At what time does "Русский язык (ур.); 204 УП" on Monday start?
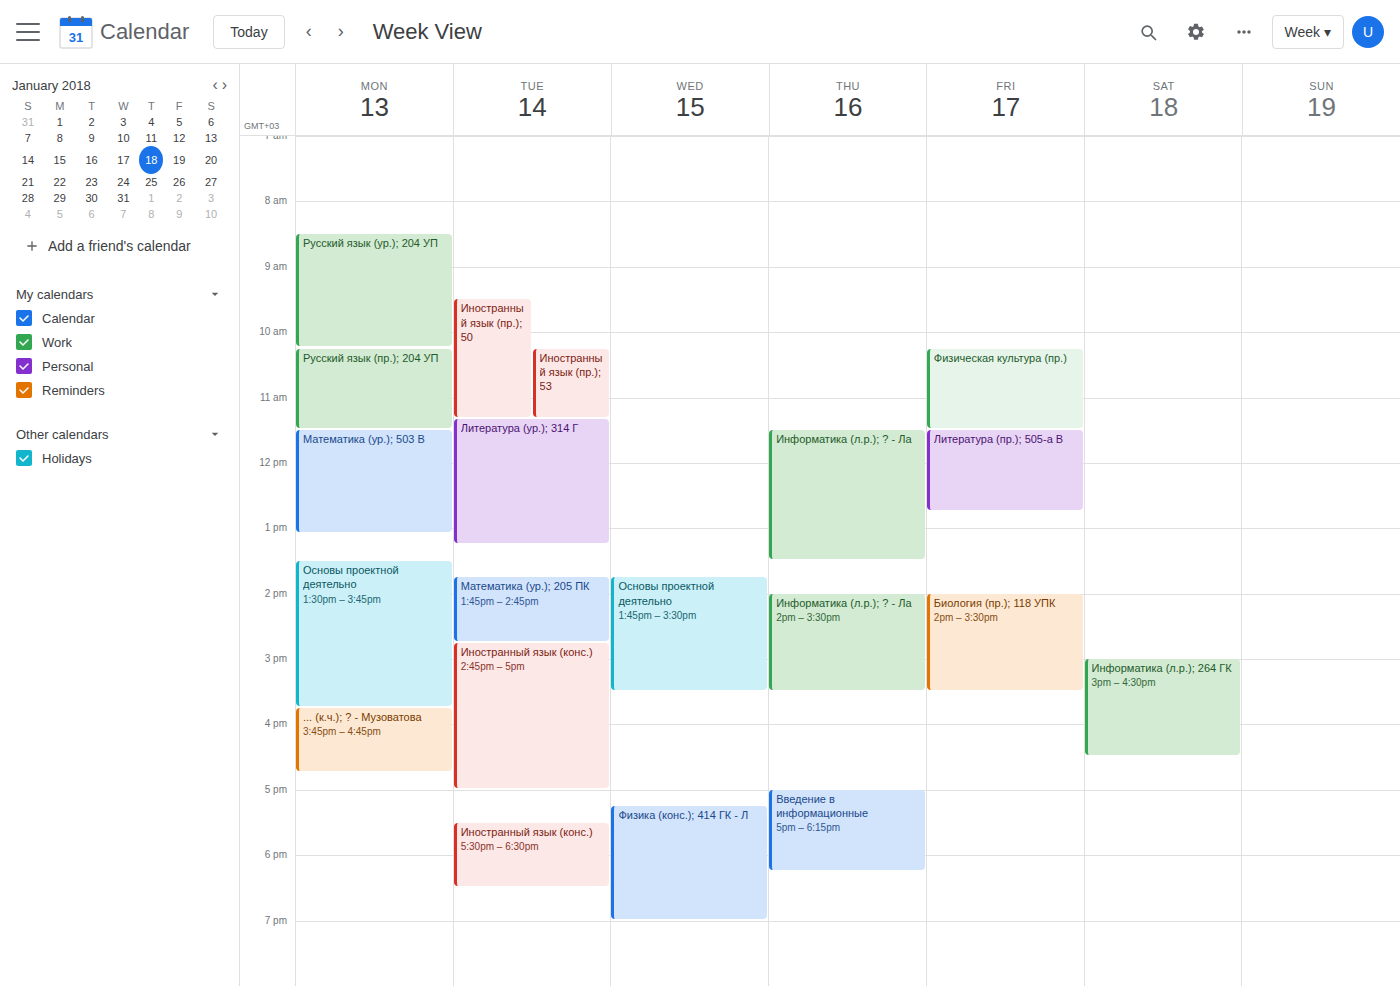
8:30 AM